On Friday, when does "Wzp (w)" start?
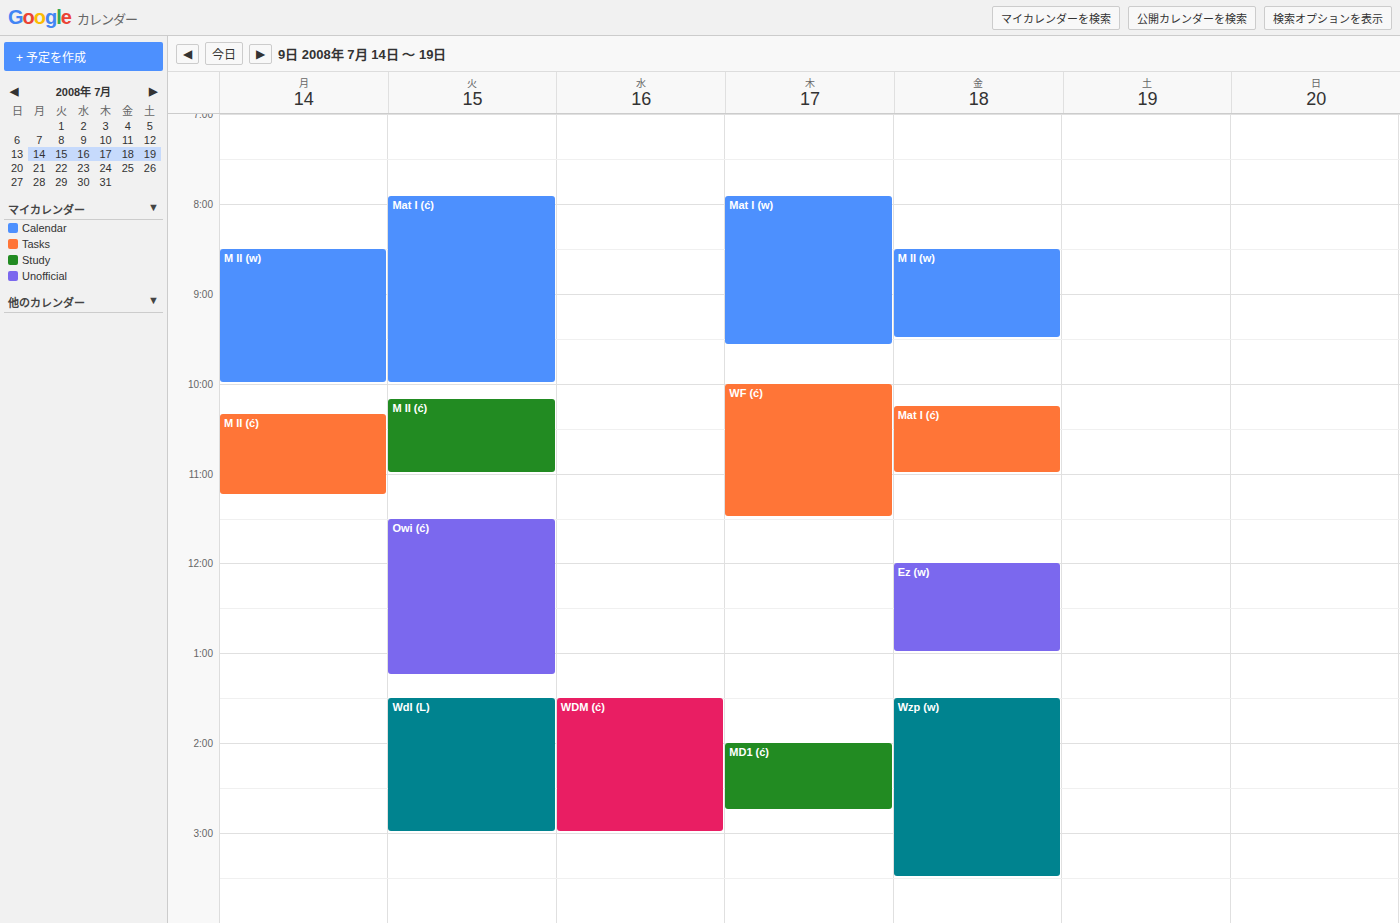
1:30 PM